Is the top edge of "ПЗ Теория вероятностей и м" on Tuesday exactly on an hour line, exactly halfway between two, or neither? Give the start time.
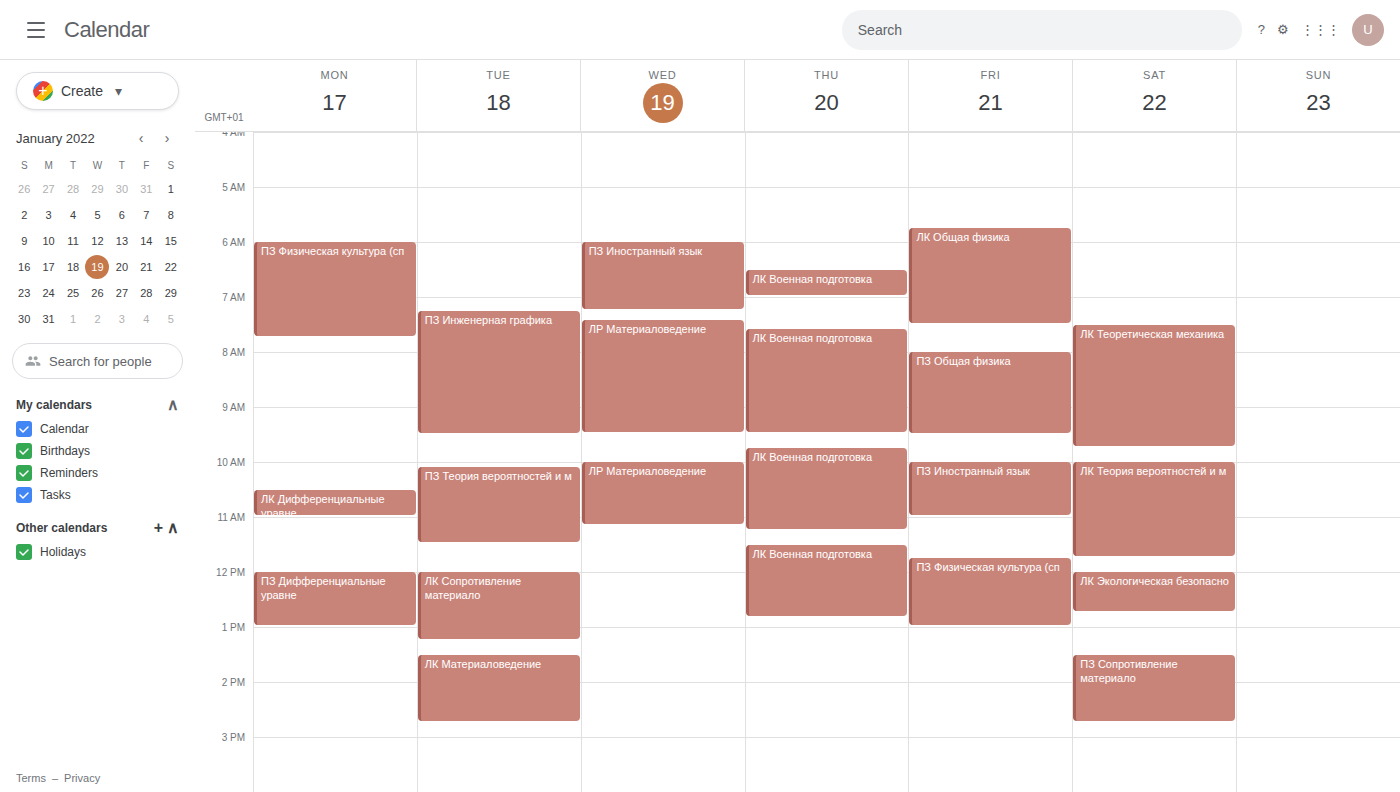
10:05 AM -- neither: 5 minutes below the 10 AM line and 55 minutes above the 11 AM line.